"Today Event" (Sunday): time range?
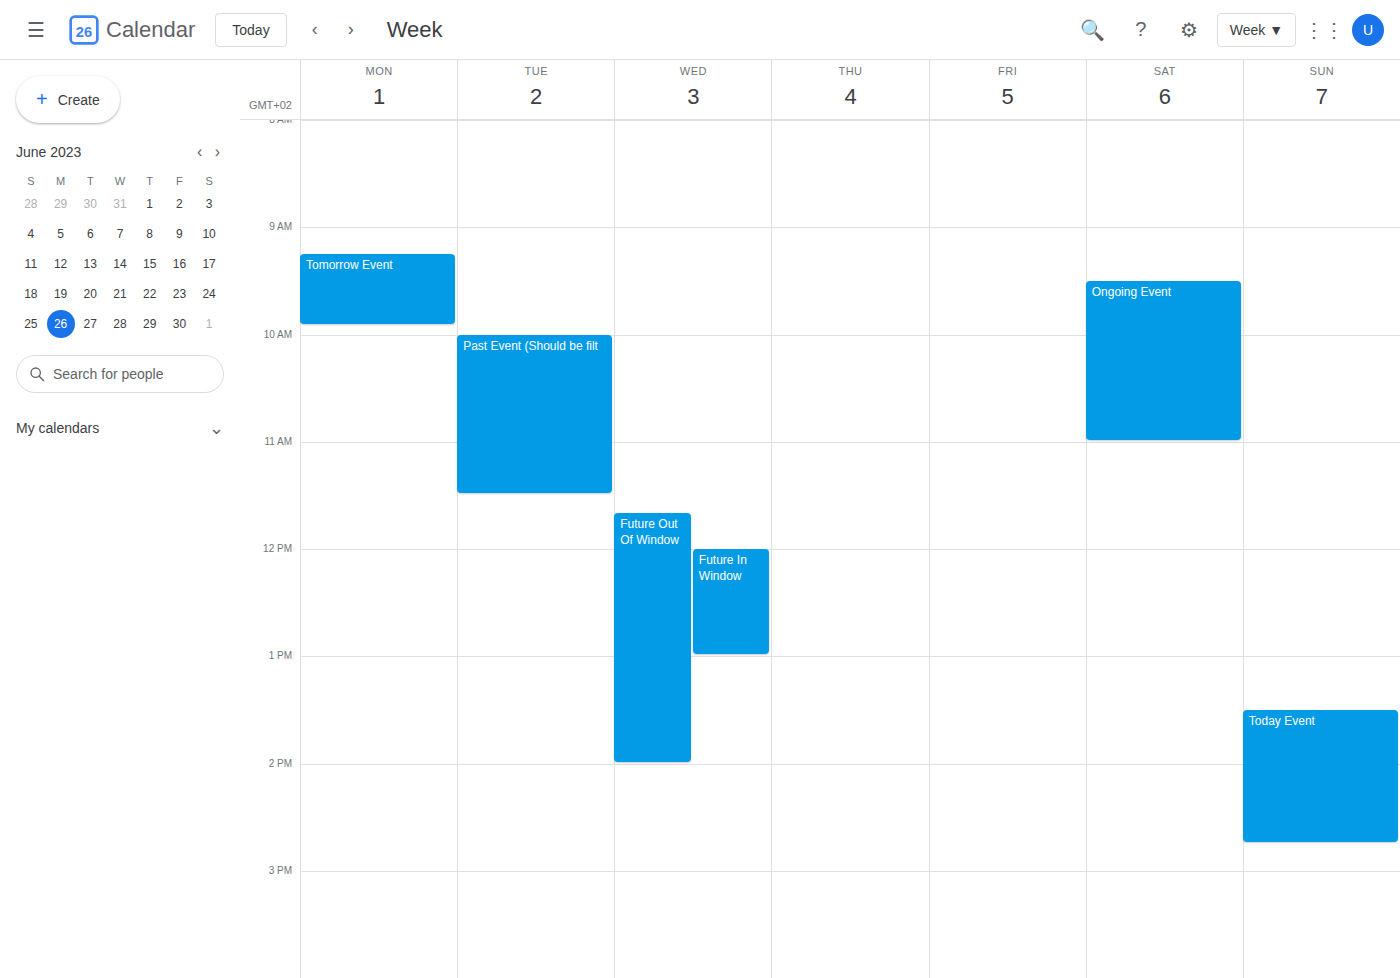
1:30 PM to 2:45 PM